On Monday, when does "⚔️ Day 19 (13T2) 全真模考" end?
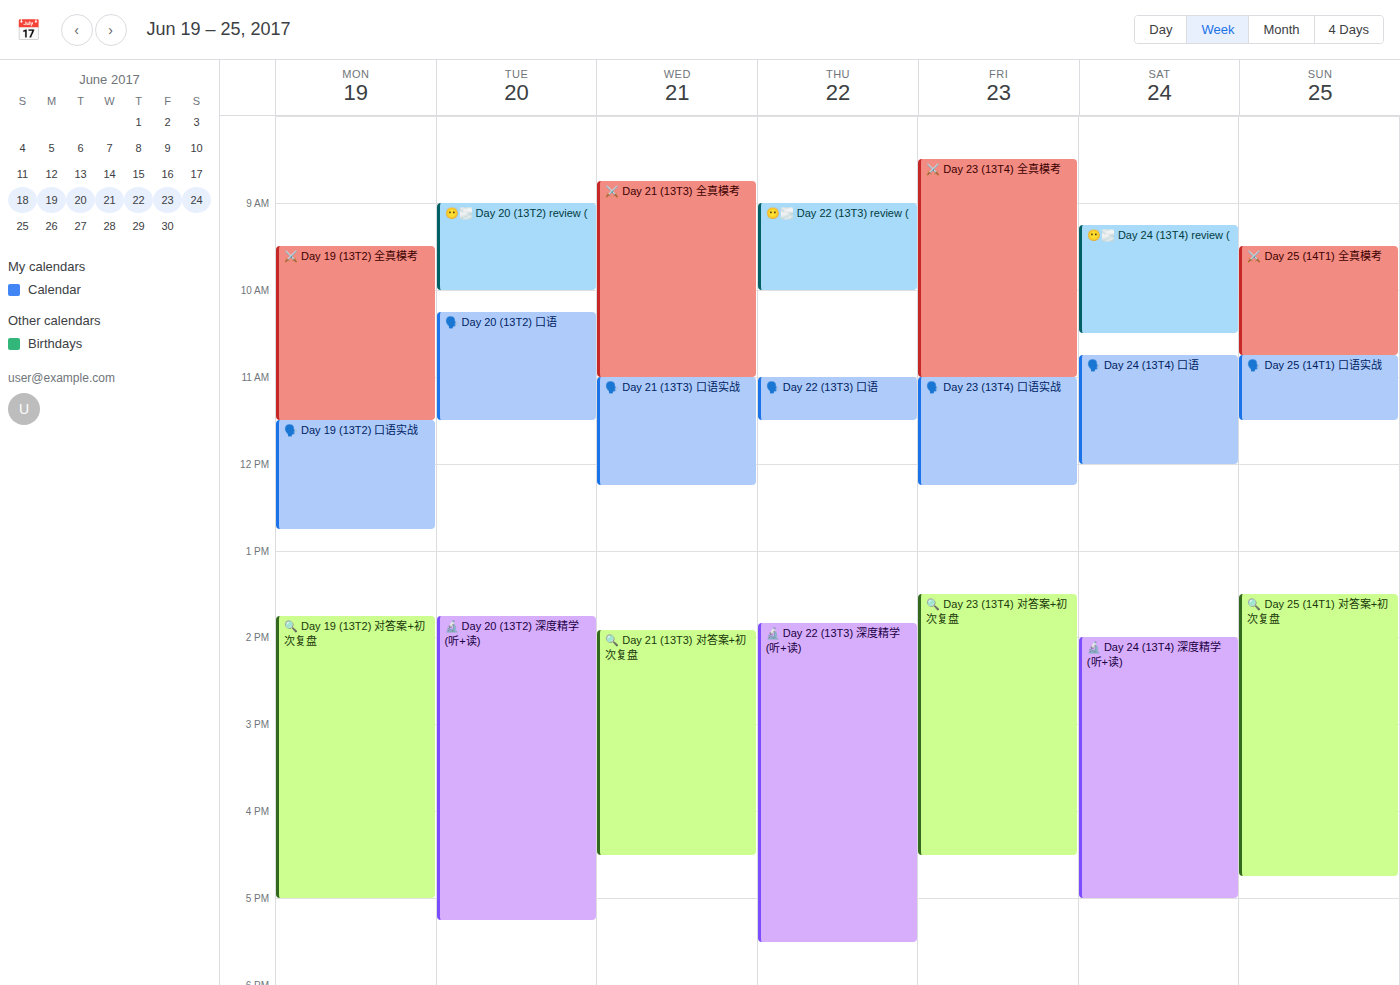
11:30 AM